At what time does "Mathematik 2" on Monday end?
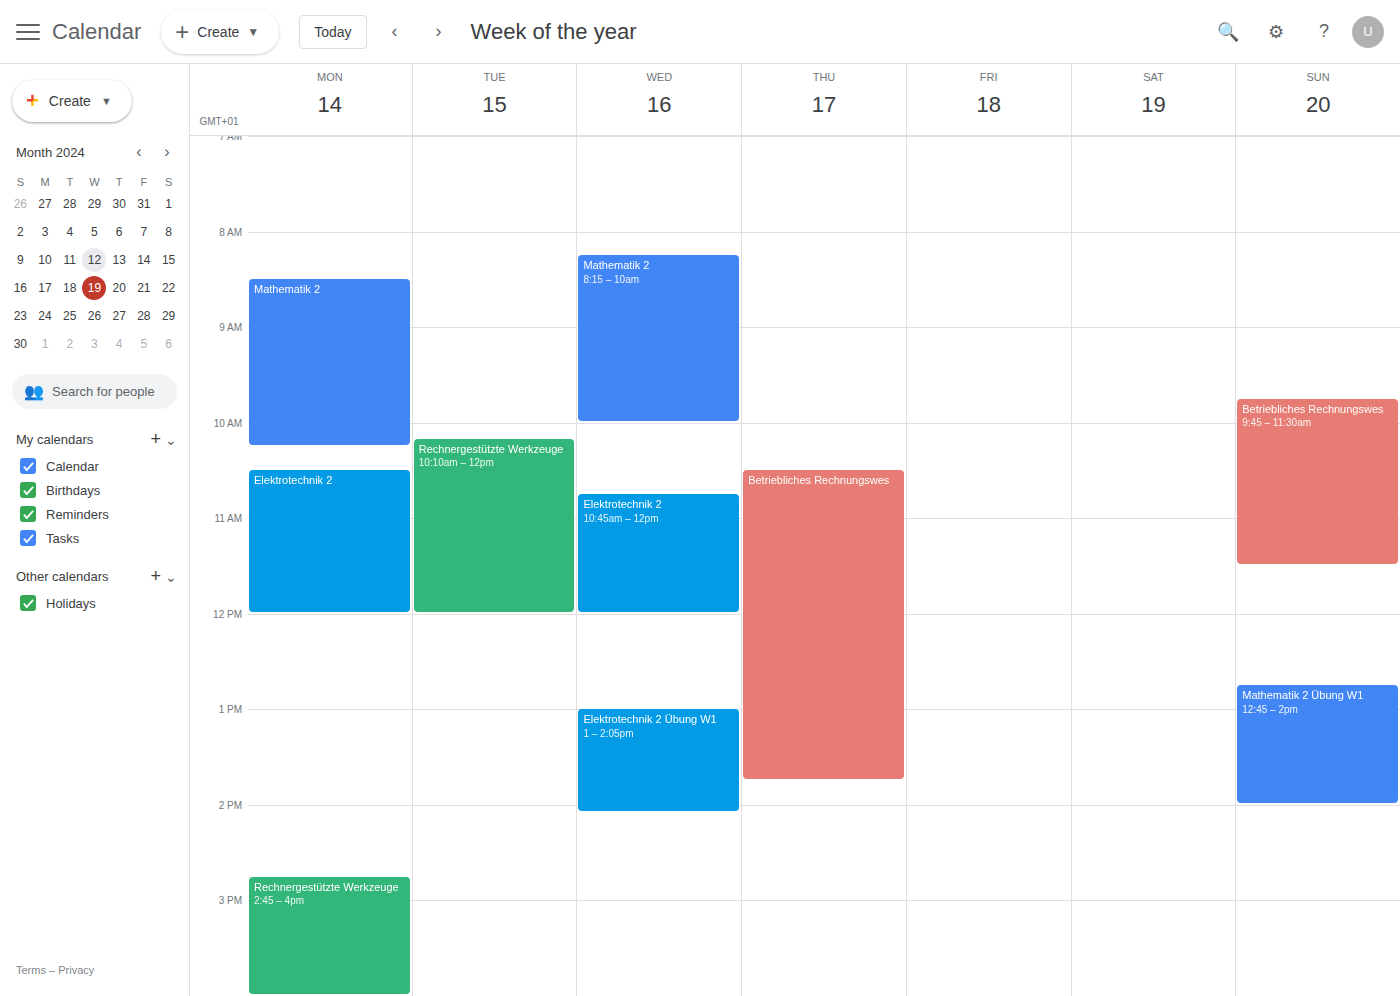
10:15 AM